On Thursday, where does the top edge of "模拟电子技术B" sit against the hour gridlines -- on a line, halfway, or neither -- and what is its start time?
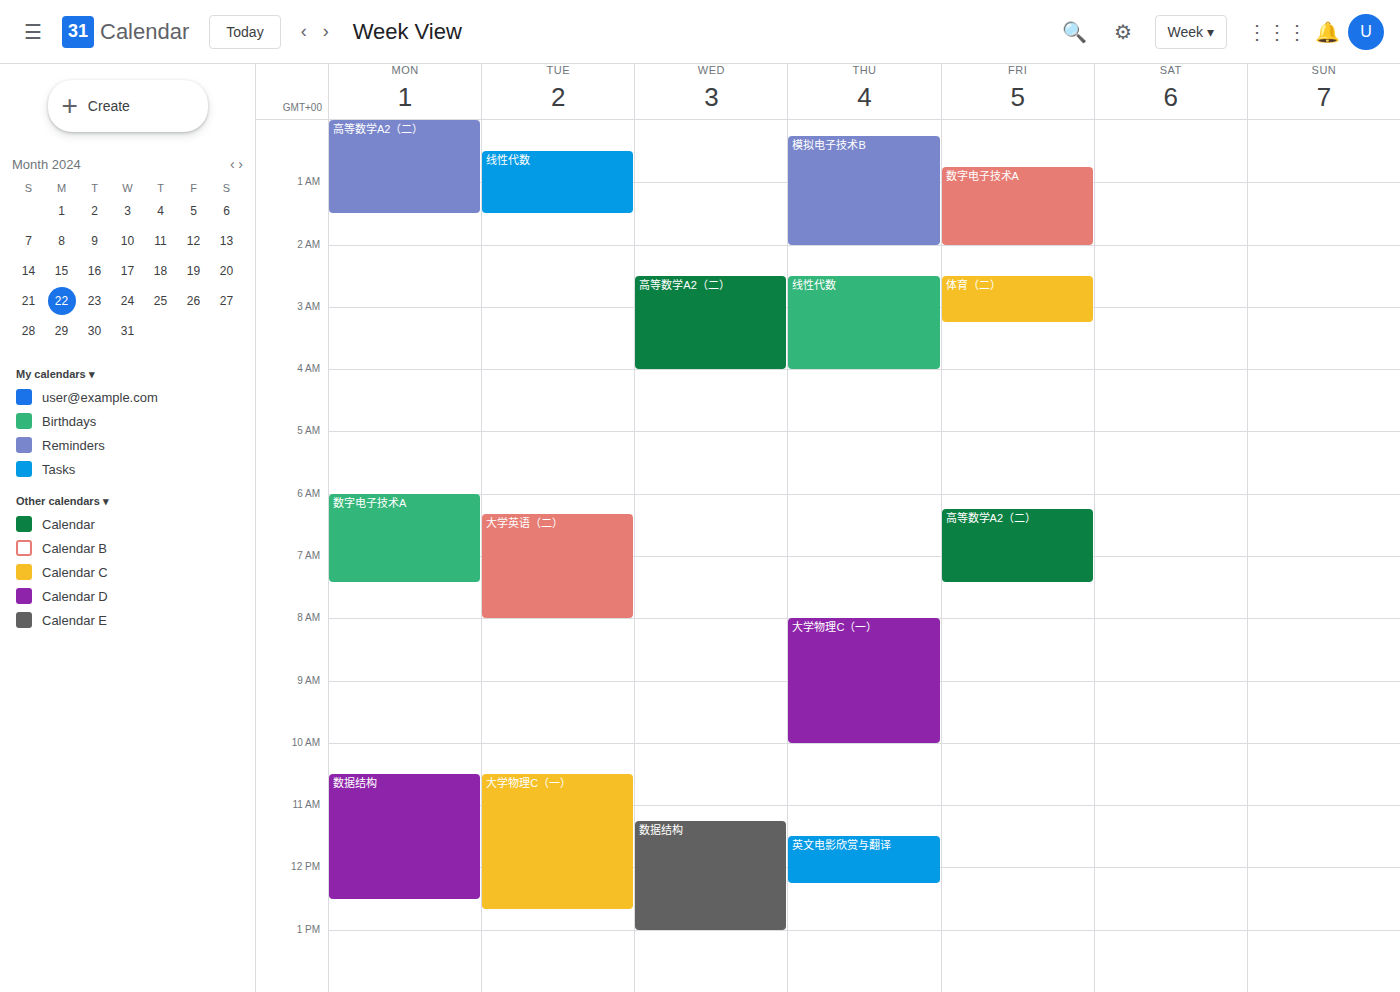
12:15 AM -- neither: a quarter of the way from the 12 AM line to the 1 AM line.